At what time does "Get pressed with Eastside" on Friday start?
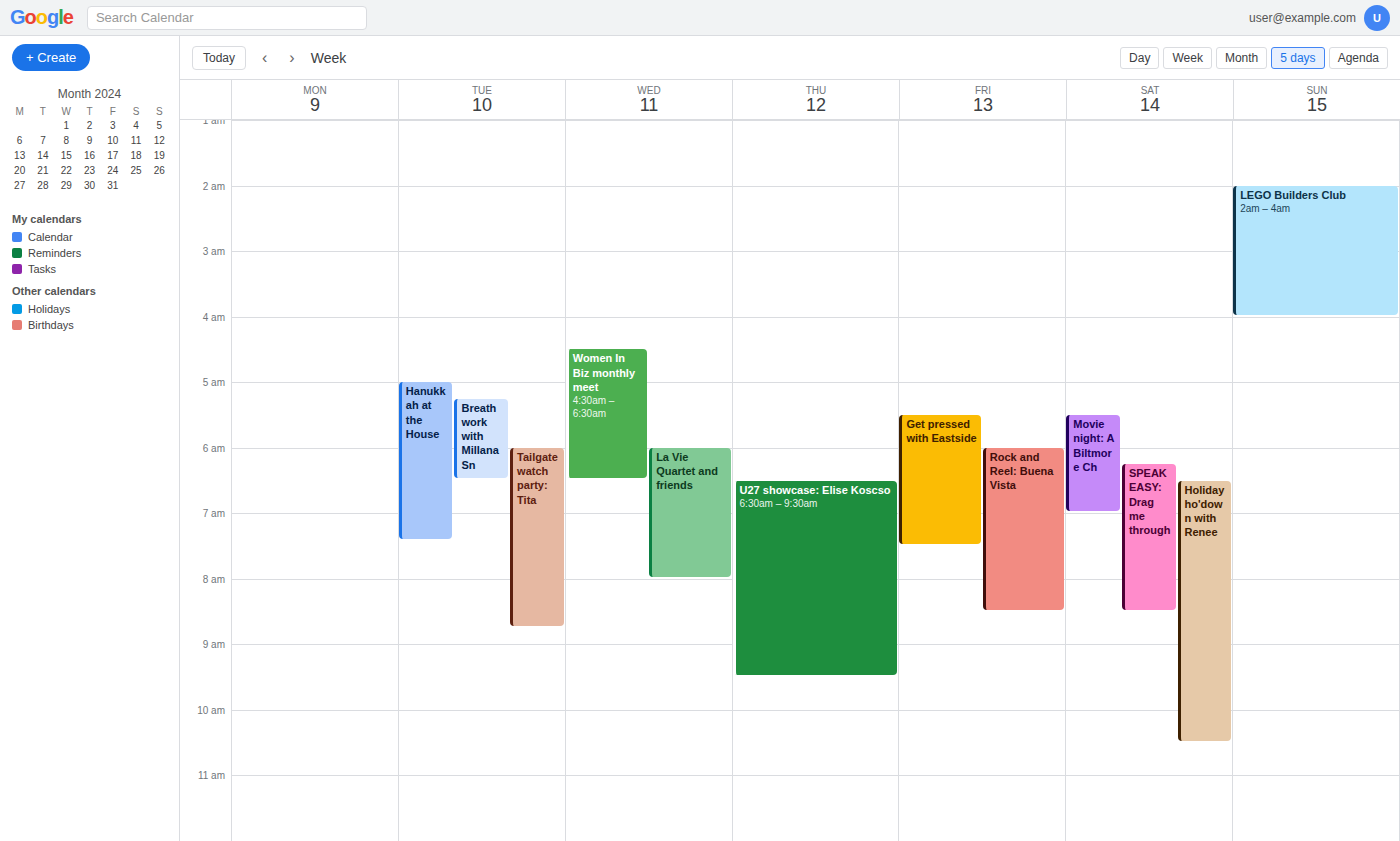
5:30 AM